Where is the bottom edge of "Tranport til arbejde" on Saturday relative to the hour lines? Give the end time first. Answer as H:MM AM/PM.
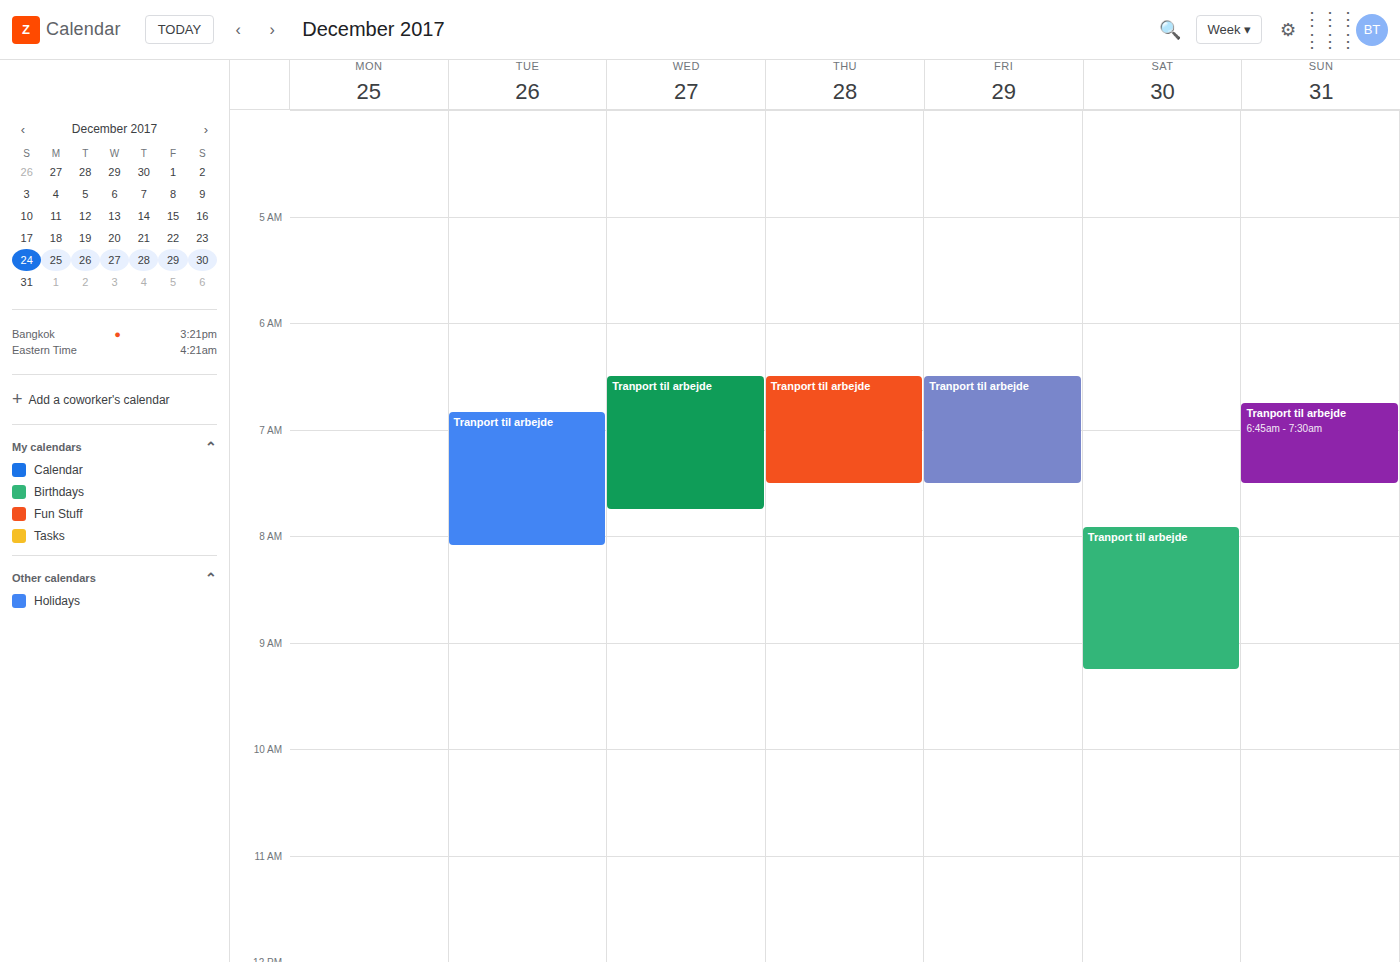
9:15 AM -- neither: a quarter of the way from the 9 AM line to the 10 AM line.